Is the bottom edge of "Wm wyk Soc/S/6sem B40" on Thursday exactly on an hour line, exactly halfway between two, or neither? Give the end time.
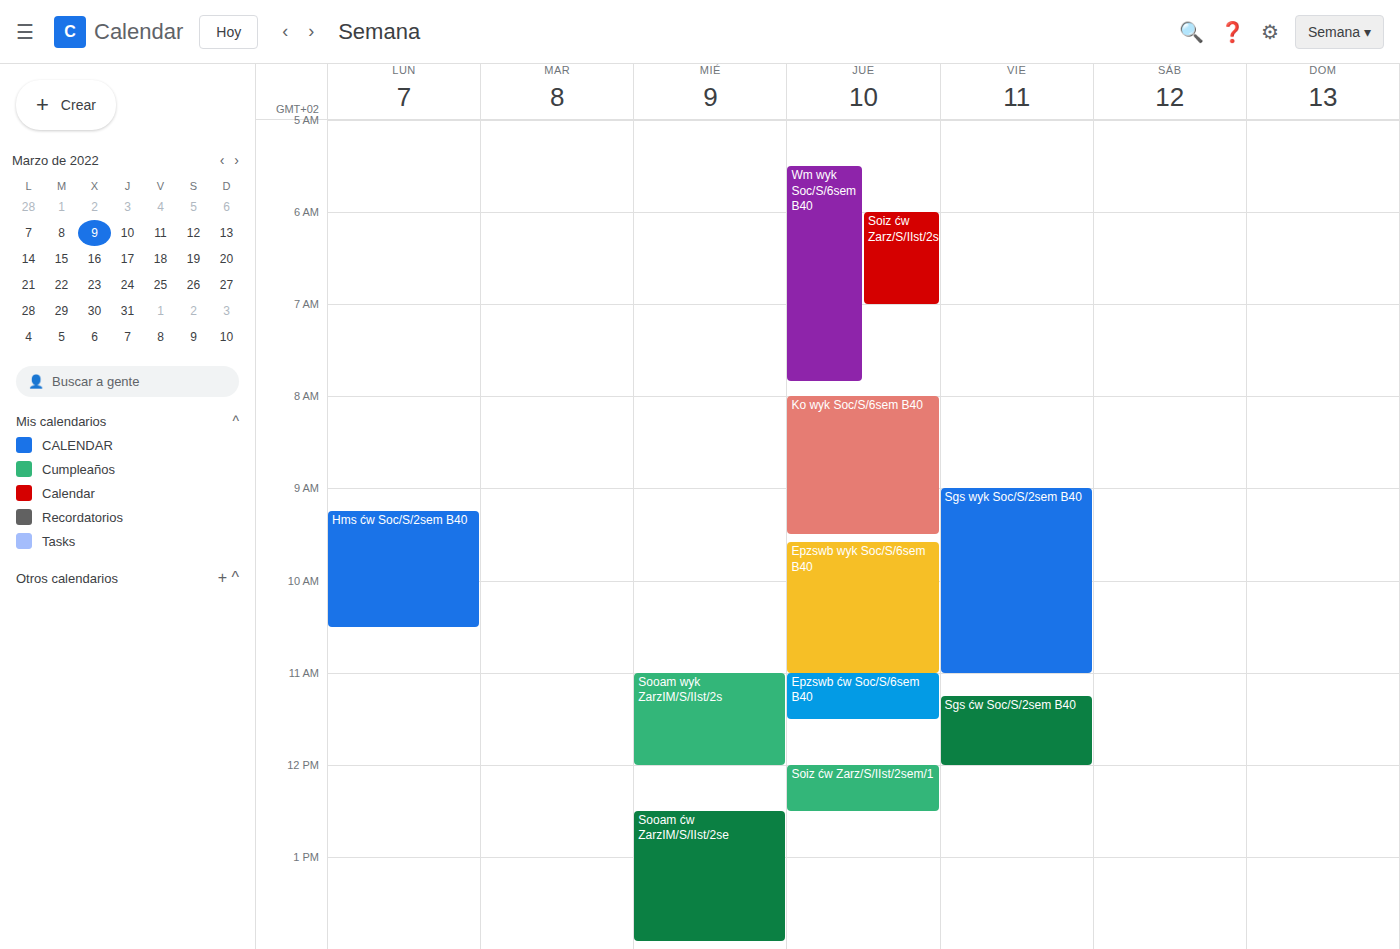
7:50 AM -- neither: 50 minutes below the 7 AM line and 10 minutes above the 8 AM line.